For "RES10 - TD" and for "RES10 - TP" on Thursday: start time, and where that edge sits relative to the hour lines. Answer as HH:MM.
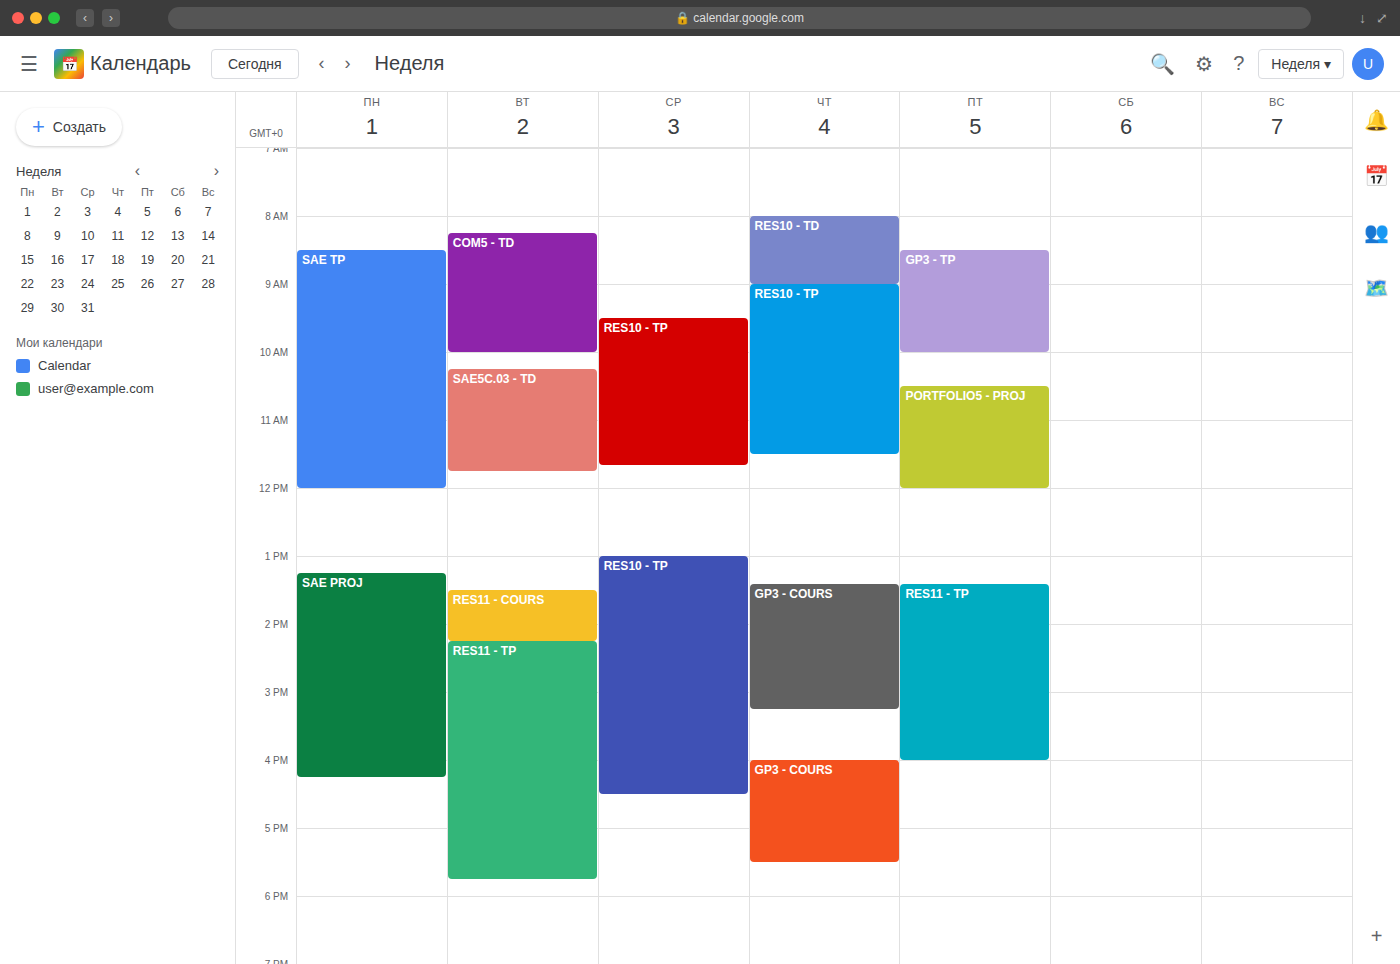
"RES10 - TD": 08:00, exactly on the 08:00 line. "RES10 - TP": 09:00, exactly on the 09:00 line.